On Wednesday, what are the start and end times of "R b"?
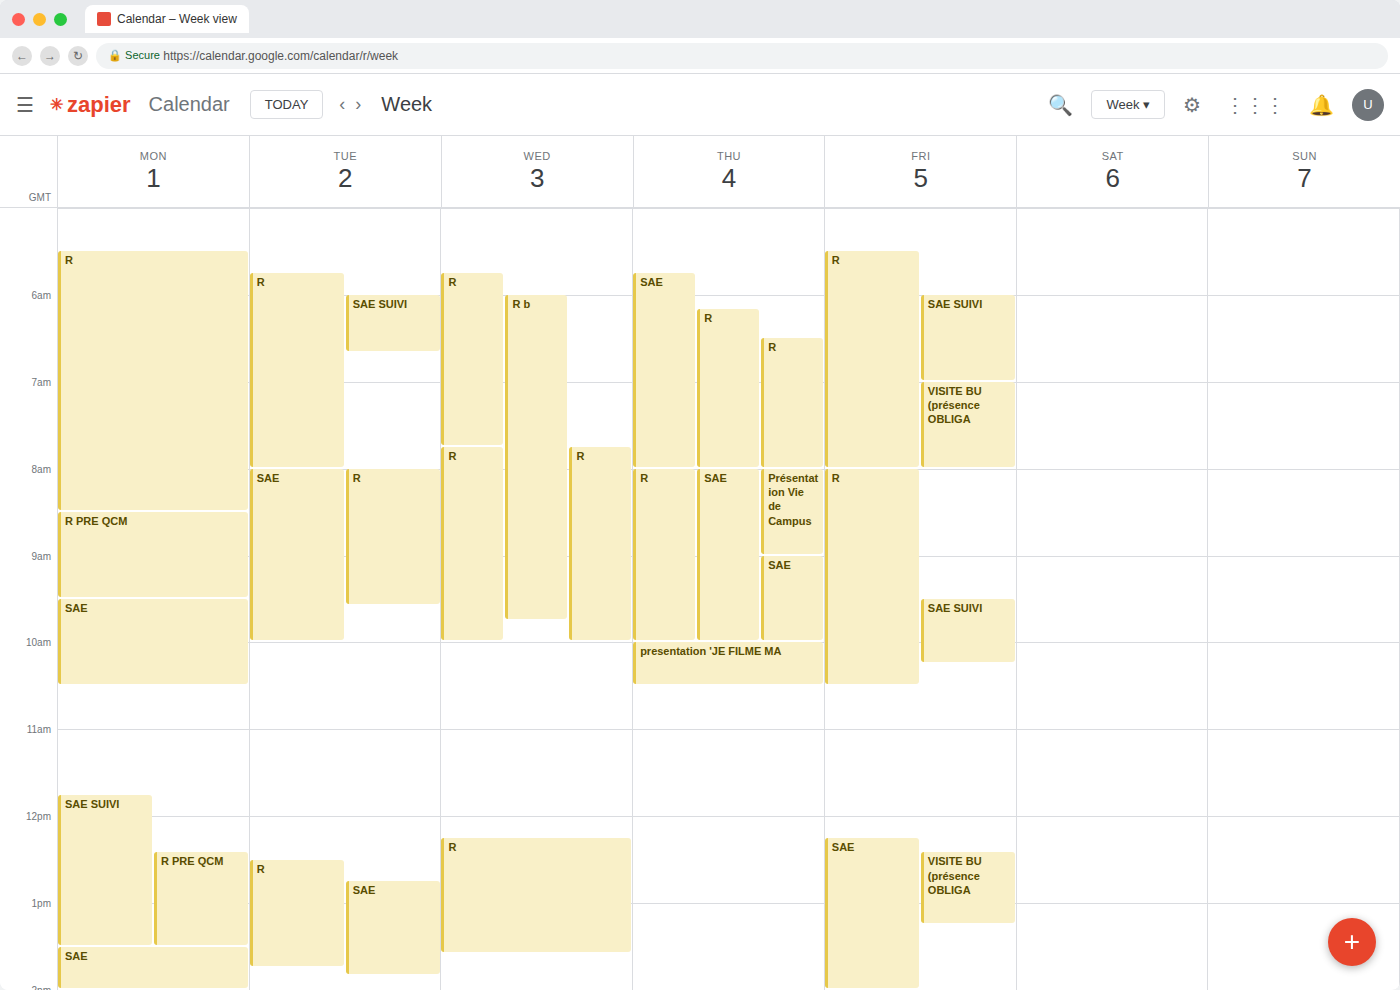
6:00 AM to 9:45 AM